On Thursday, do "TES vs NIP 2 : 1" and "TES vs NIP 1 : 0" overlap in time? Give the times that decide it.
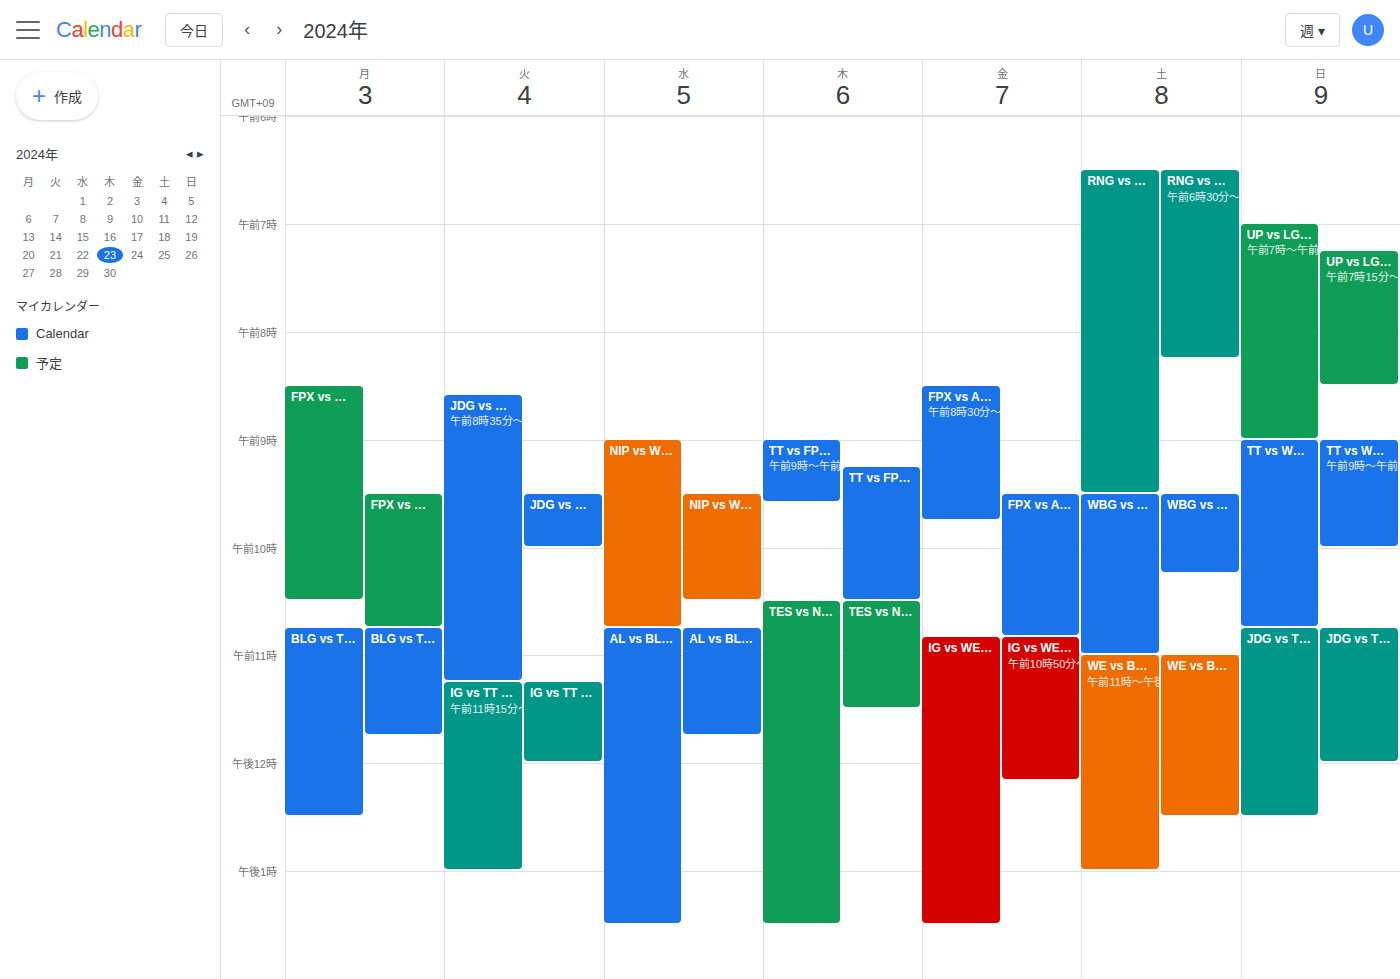
"TES vs NIP 1 : 0" runs 10:30 to 11:30, inside "TES vs NIP 2 : 1" -- they overlap.